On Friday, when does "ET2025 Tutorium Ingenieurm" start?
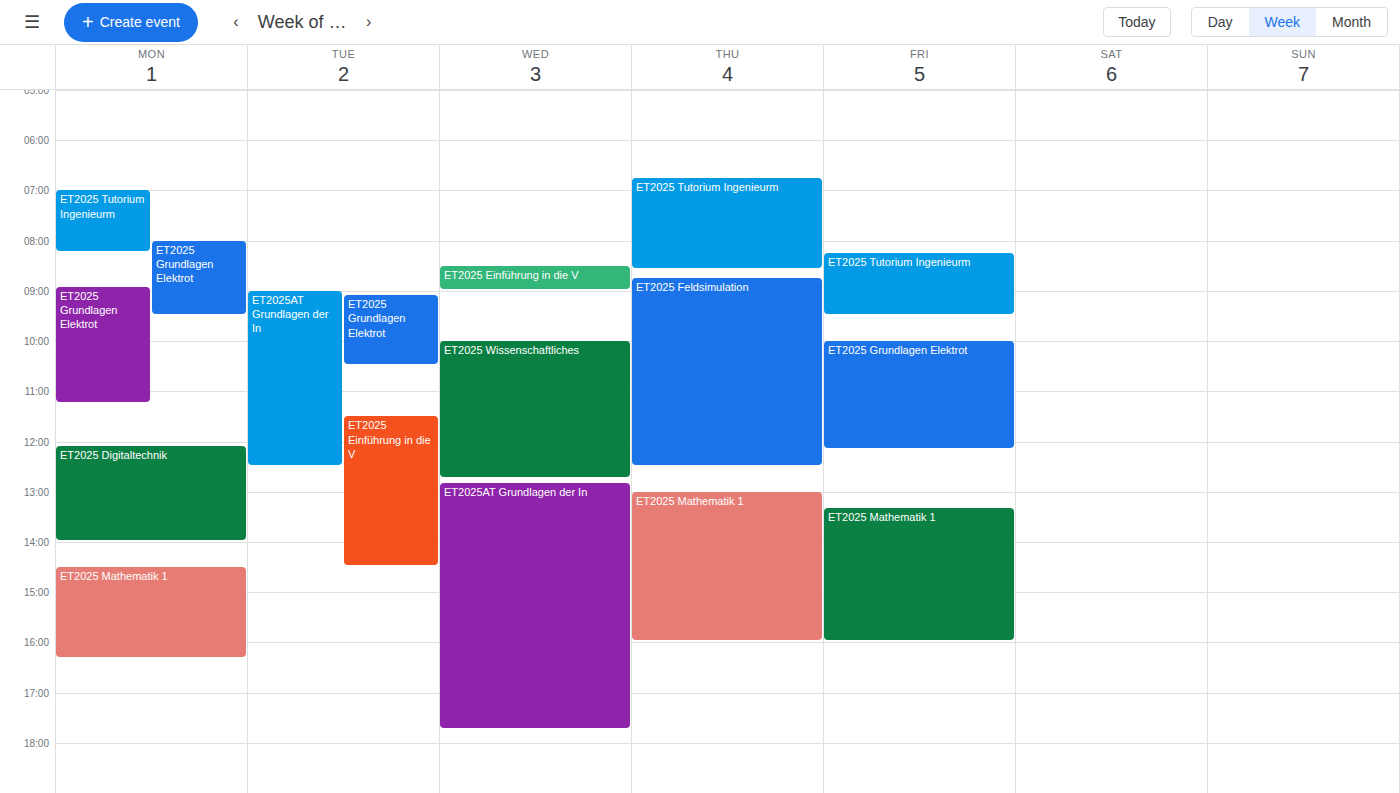
8:15 AM